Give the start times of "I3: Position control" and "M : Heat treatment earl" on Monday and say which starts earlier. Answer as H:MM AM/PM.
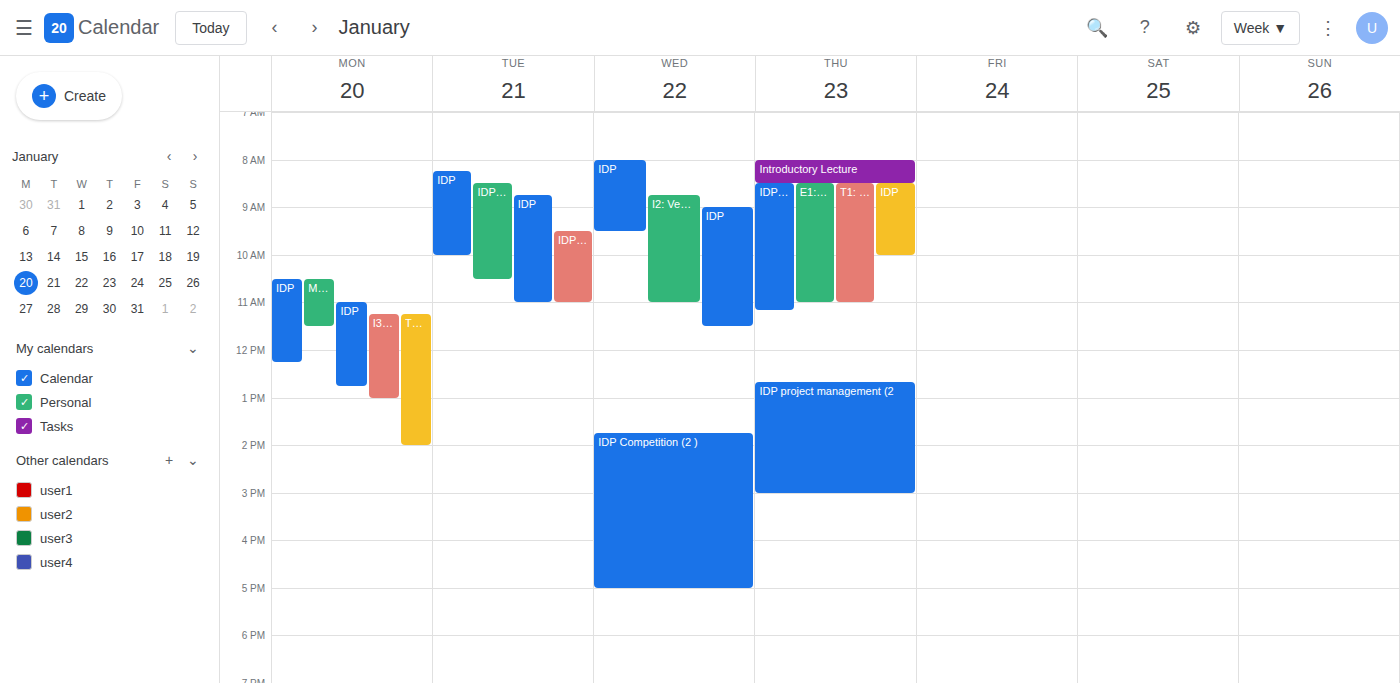
"M : Heat treatment earl" 10:30 AM; "I3: Position control" 11:15 AM.